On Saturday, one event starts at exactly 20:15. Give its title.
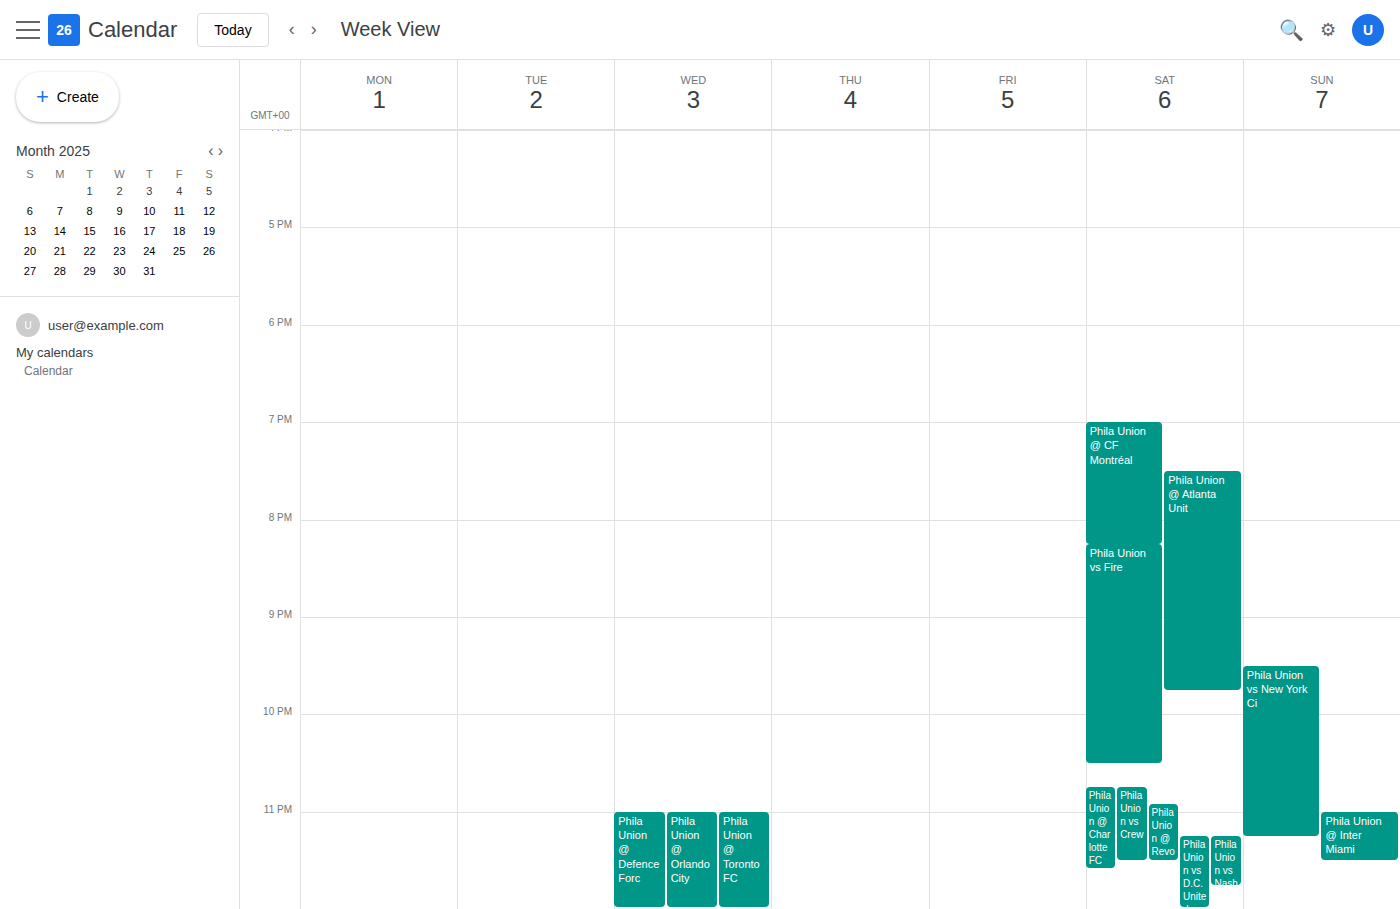
"Phila Union vs Fire"